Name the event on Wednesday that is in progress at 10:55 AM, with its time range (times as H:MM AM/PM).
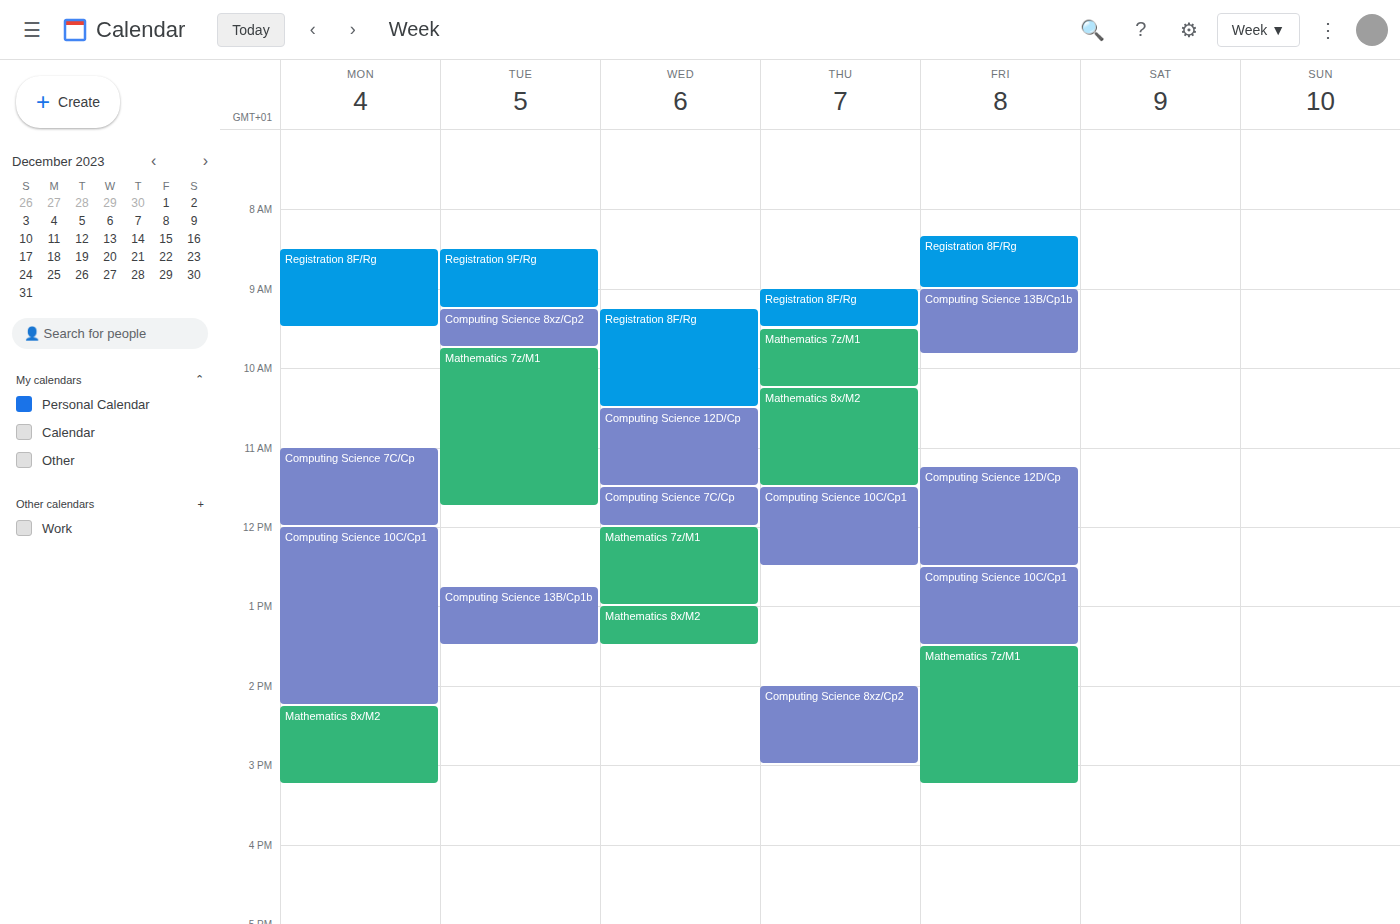
"Computing Science 12D/Cp", 10:30 AM to 11:30 AM